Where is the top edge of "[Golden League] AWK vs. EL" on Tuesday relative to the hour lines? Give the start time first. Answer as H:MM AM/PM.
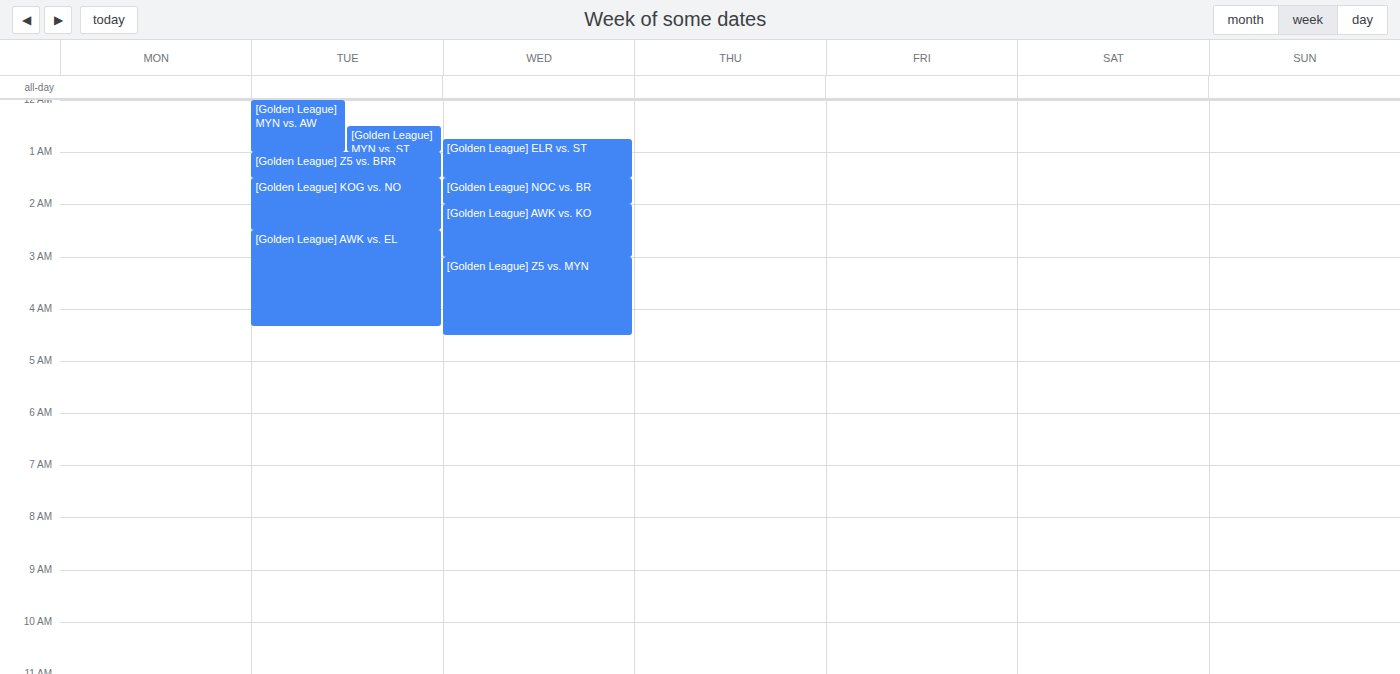
2:30 AM -- halfway between the 2 AM and 3 AM lines.